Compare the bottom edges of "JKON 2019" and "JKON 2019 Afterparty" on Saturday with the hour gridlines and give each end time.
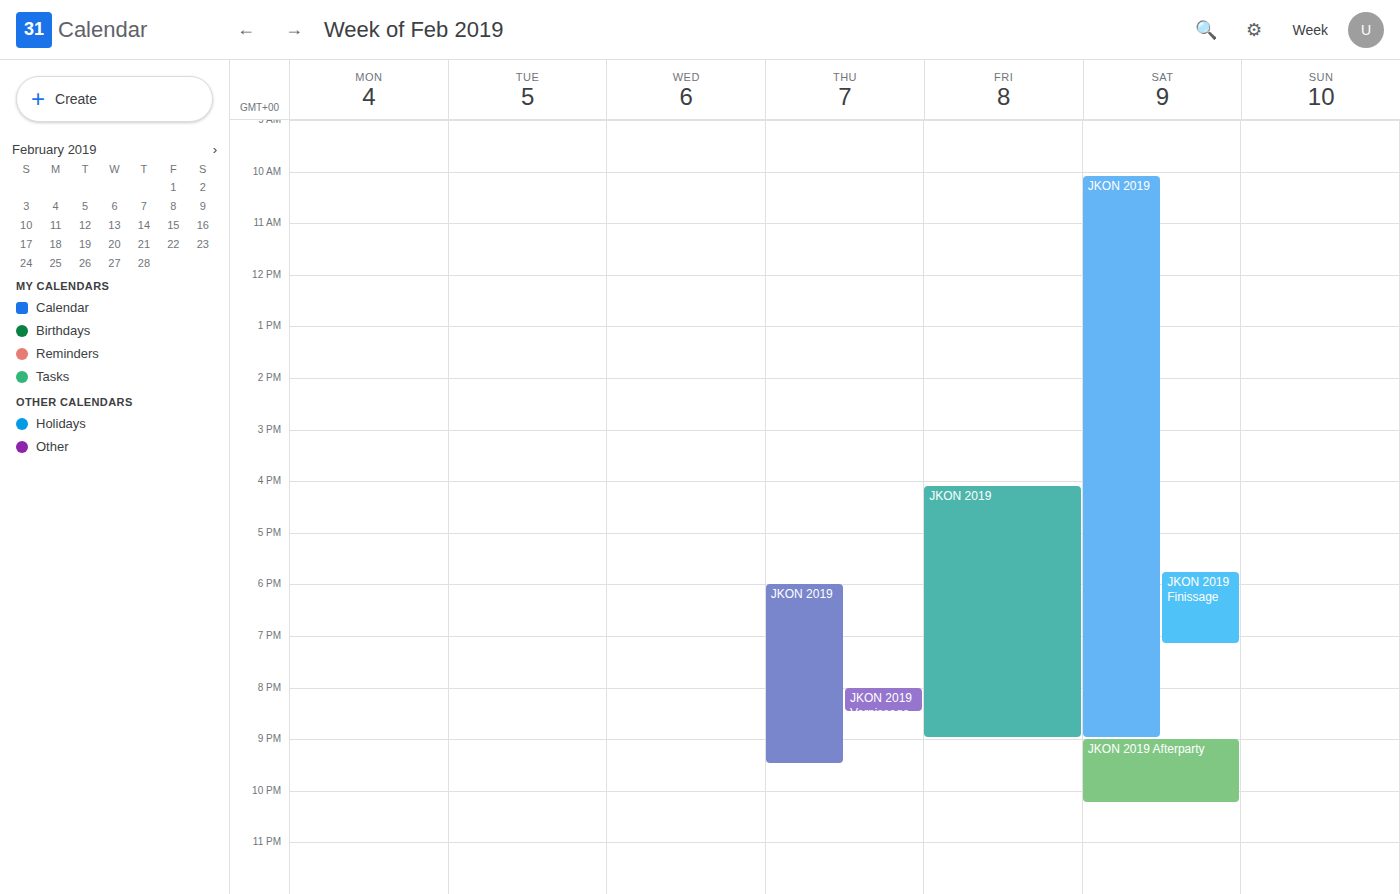
"JKON 2019": 9:00 PM, exactly on the 9 PM line. "JKON 2019 Afterparty": 10:15 PM, neither: a quarter of the way from the 10 PM line to the 11 PM line.